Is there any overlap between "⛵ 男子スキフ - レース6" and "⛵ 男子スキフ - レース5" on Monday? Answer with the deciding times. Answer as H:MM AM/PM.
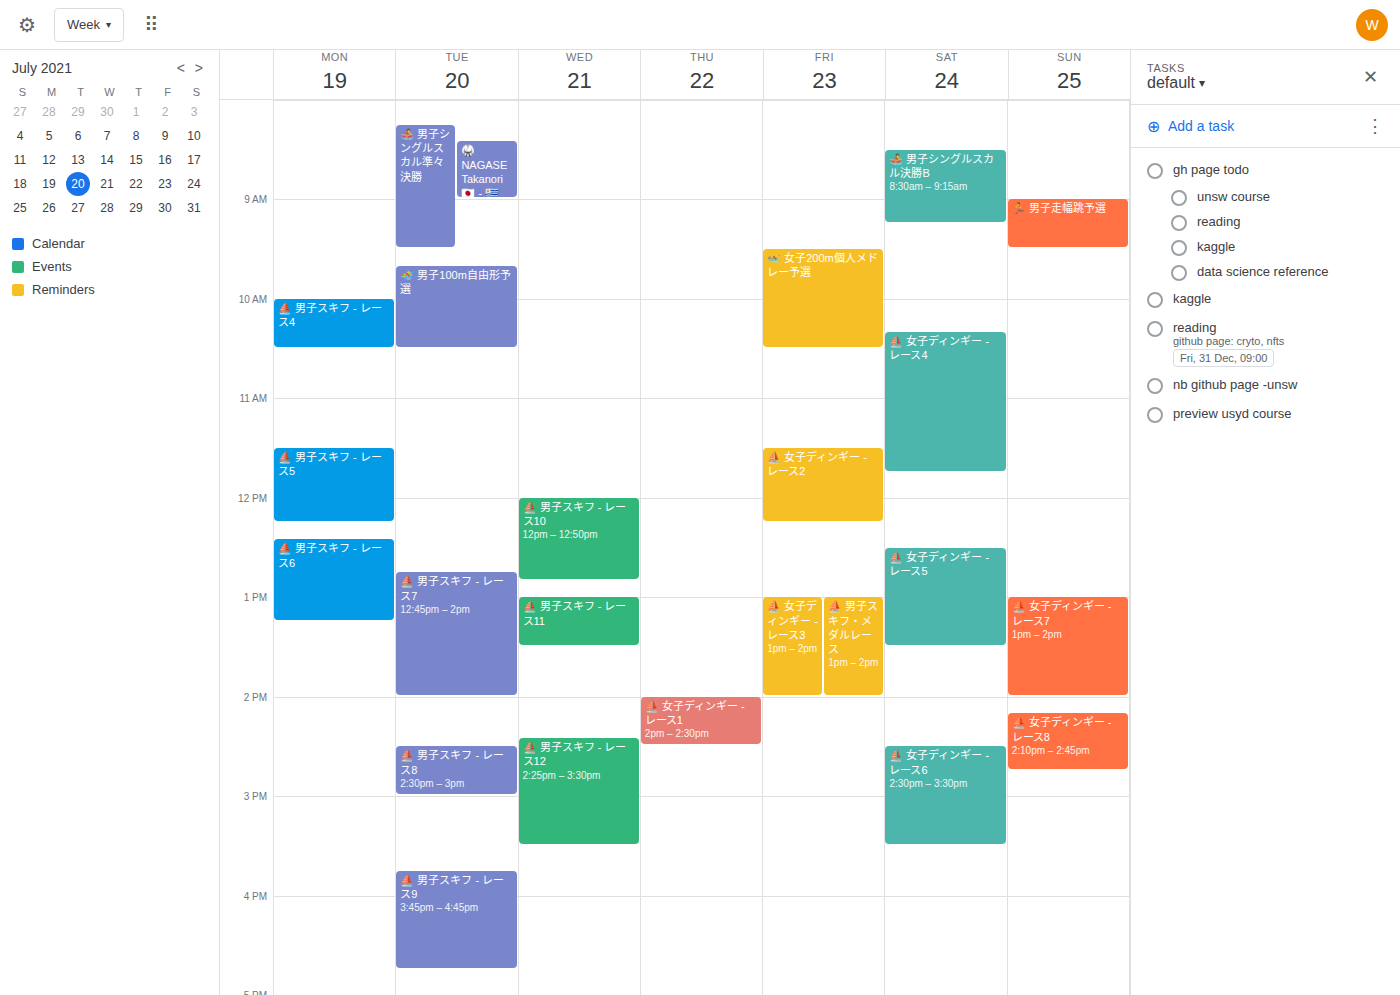
"⛵ 男子スキフ - レース5" ends at 12:15 PM and "⛵ 男子スキフ - レース6" starts at 12:25 PM -- no overlap.